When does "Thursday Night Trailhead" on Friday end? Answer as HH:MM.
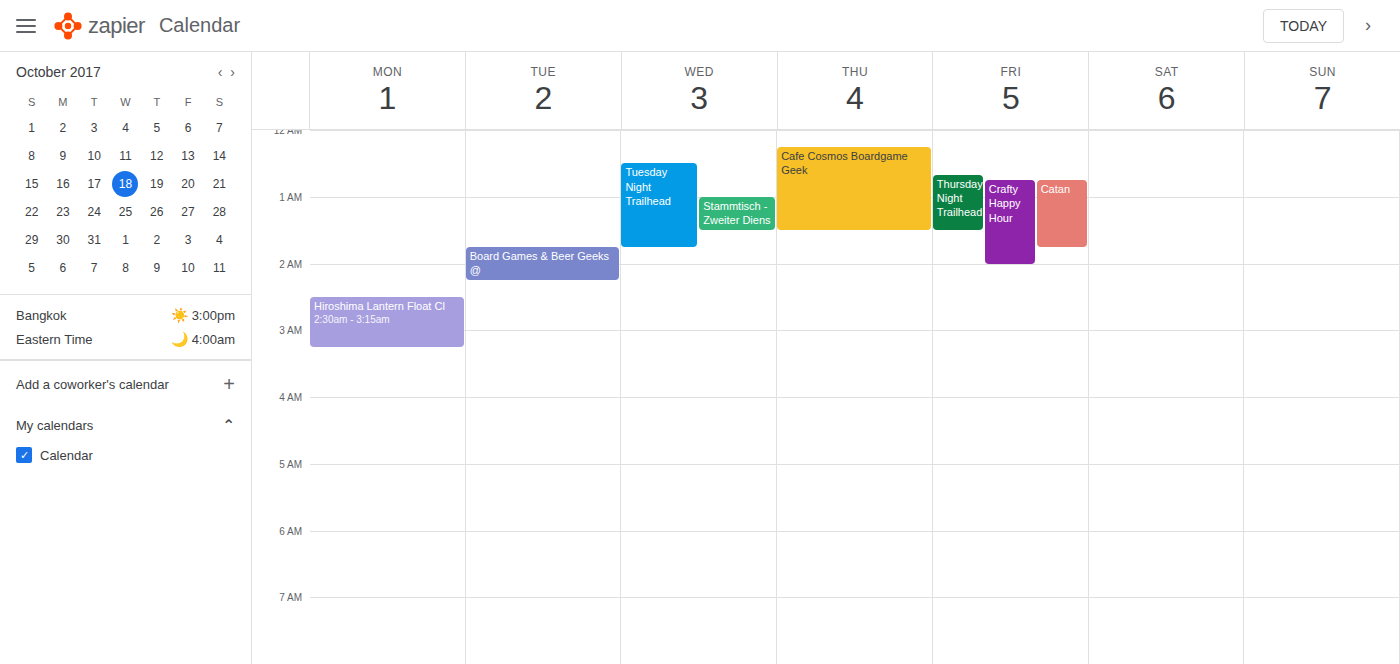
01:30